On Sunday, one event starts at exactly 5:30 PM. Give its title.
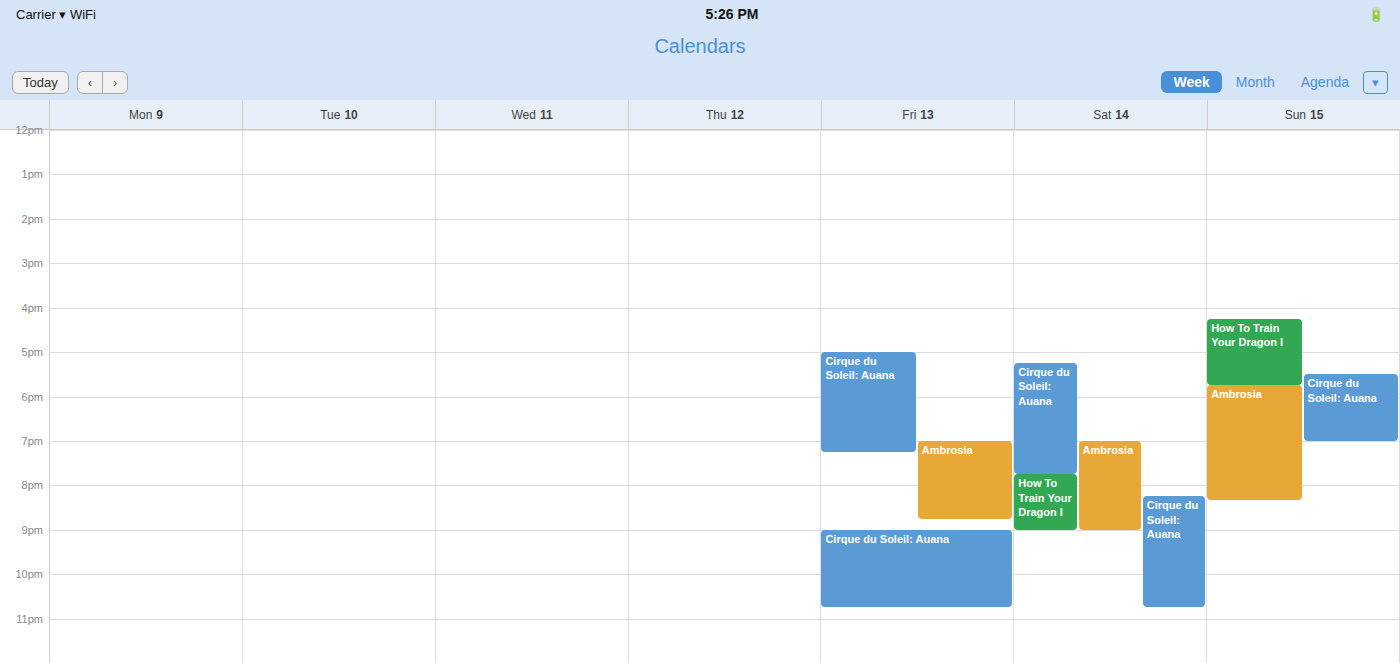
"Cirque du Soleil: Auana"